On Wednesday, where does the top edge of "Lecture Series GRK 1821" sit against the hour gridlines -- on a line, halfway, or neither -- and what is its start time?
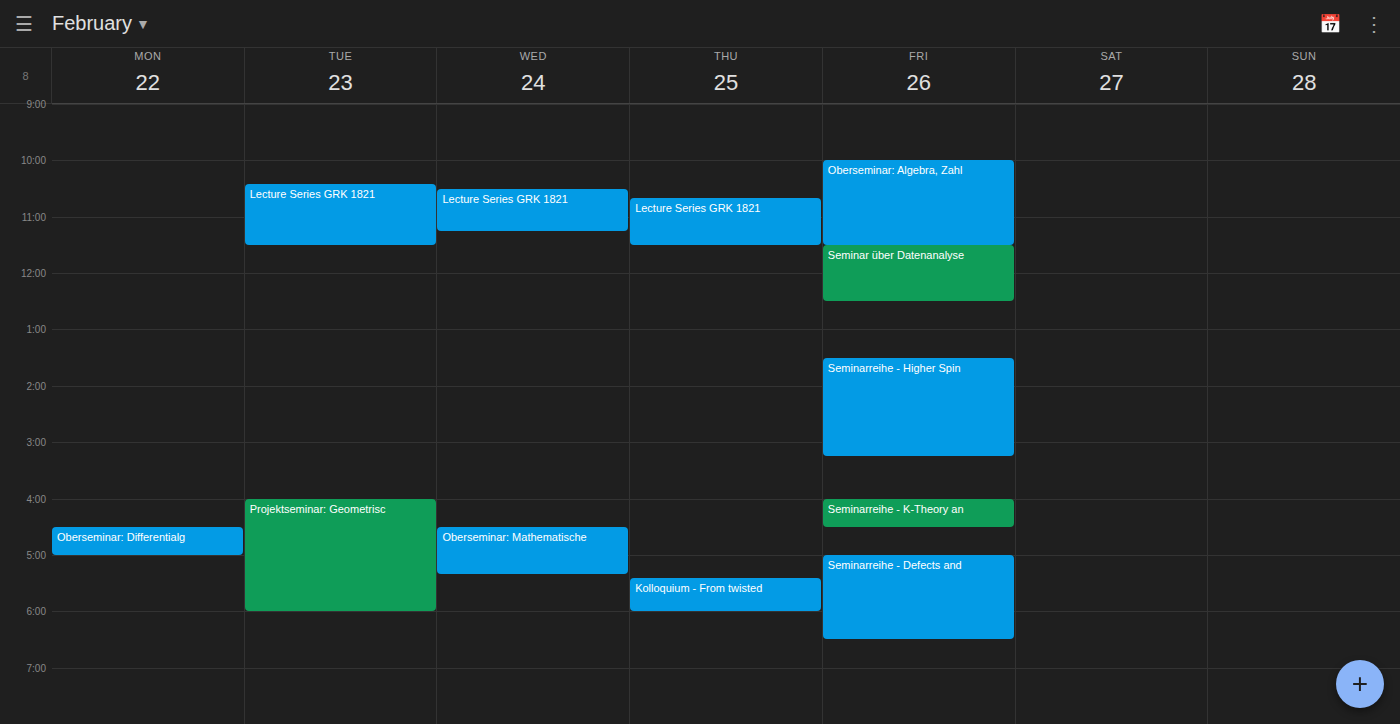
10:30 AM -- halfway between the 10 AM and 11 AM lines.